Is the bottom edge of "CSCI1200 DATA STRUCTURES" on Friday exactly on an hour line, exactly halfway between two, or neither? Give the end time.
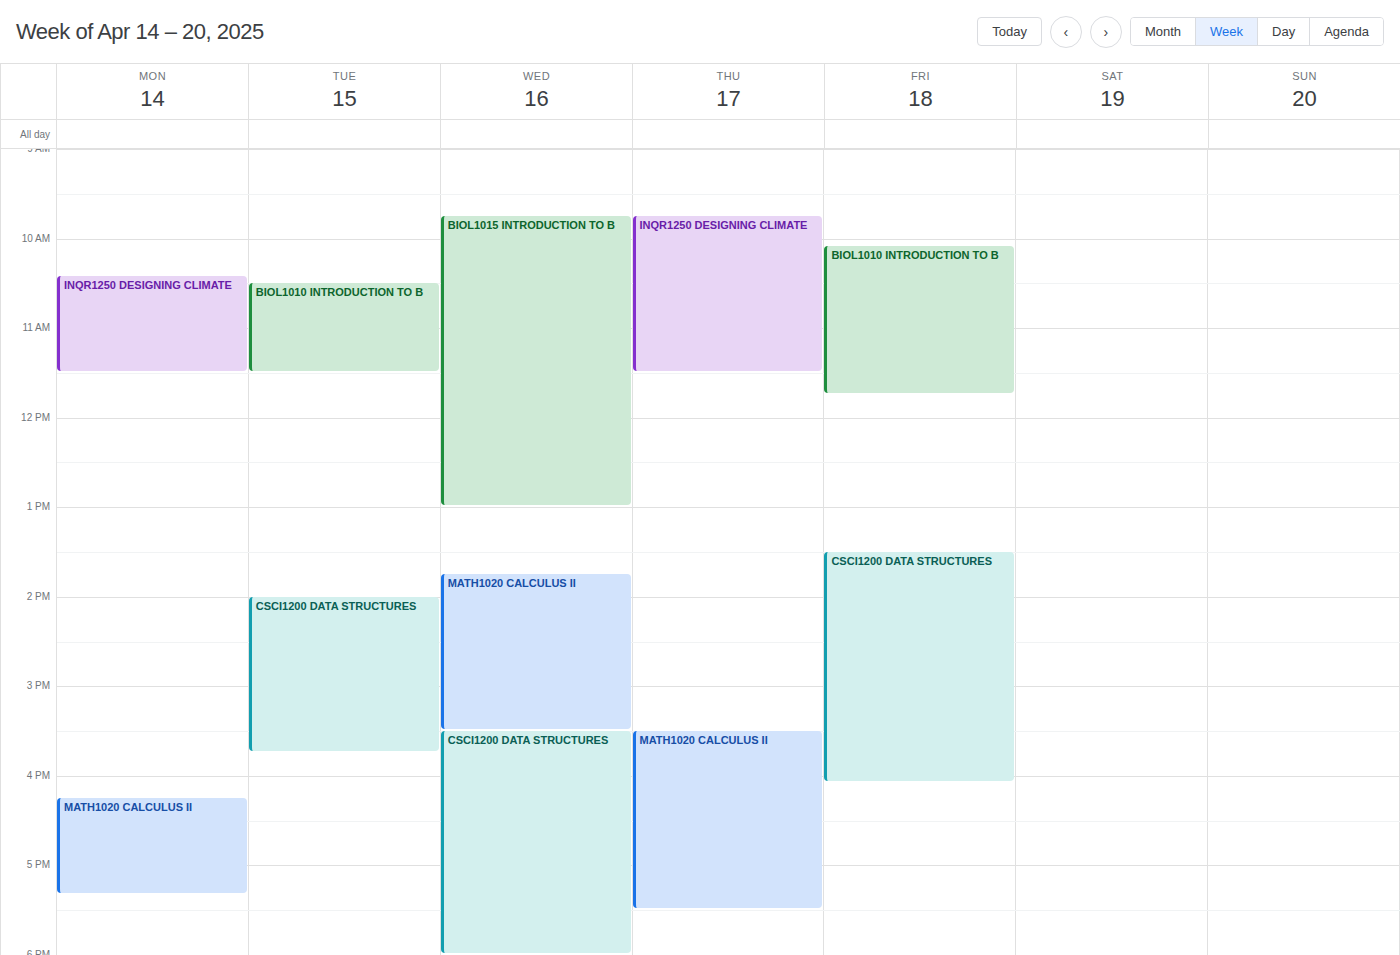
16:05 -- neither: 5 minutes below the 16:00 line and 55 minutes above the 17:00 line.